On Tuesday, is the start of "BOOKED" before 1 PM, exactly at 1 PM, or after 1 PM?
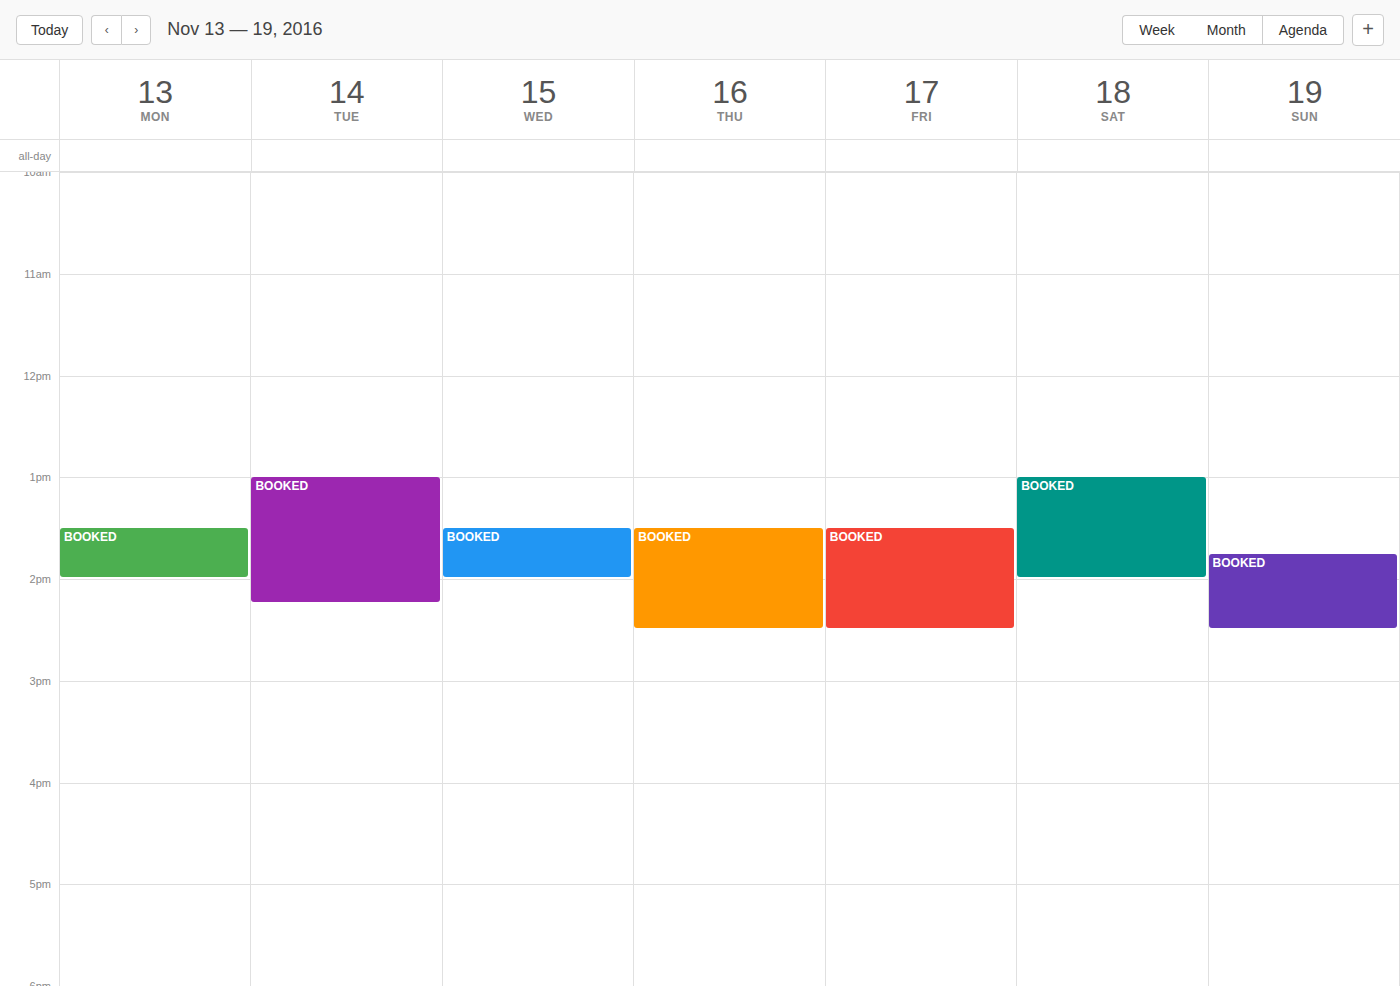
1:00 PM -- exactly at 1 PM, on the 1 PM line.